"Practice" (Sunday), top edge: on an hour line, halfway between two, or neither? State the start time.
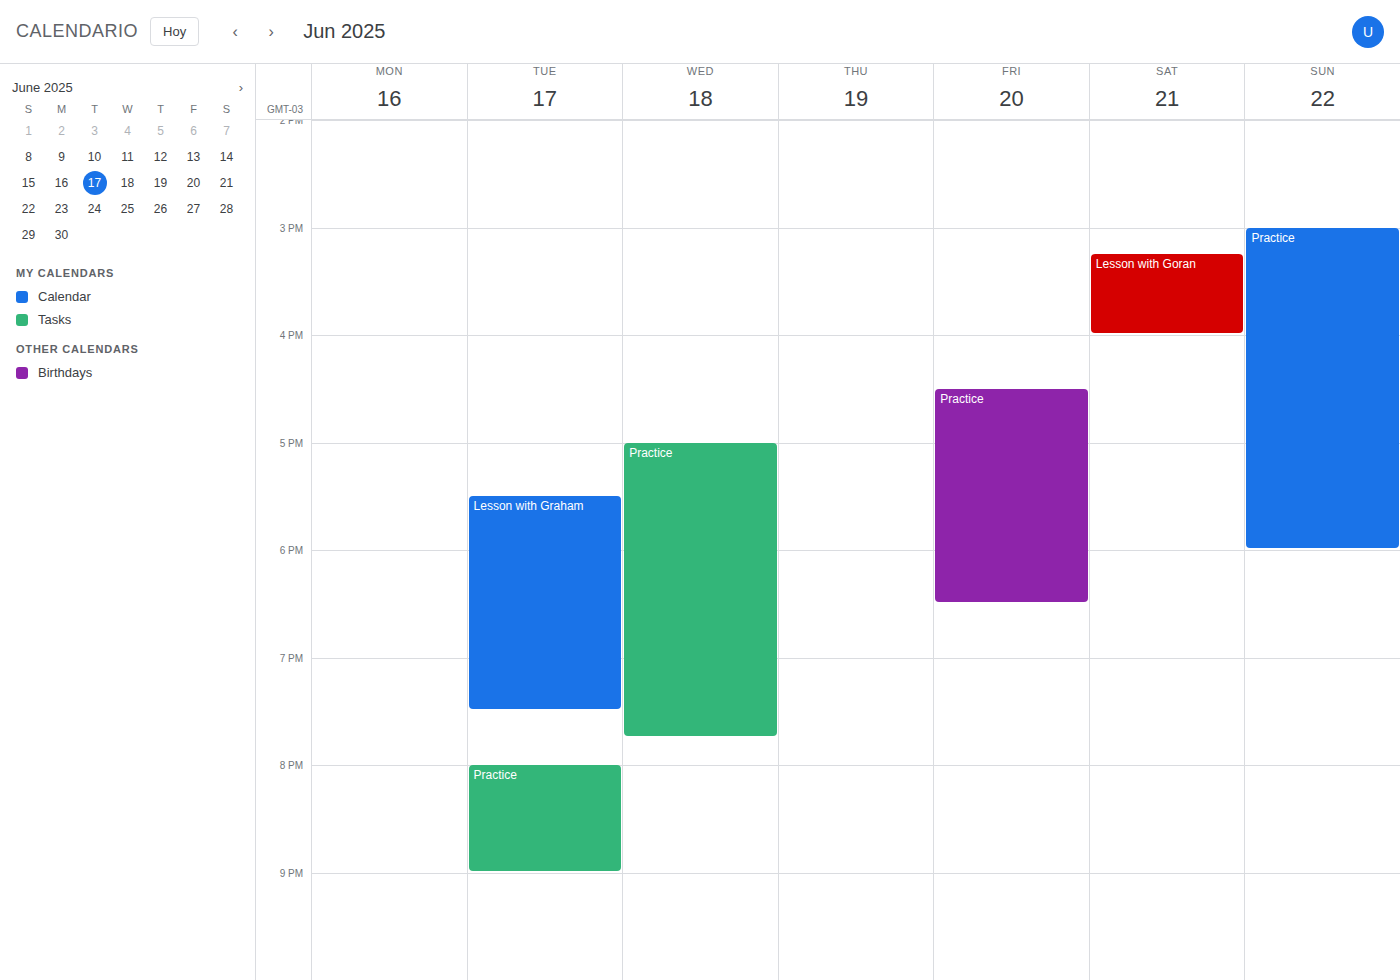
3:00 PM -- exactly on the 3 PM line.